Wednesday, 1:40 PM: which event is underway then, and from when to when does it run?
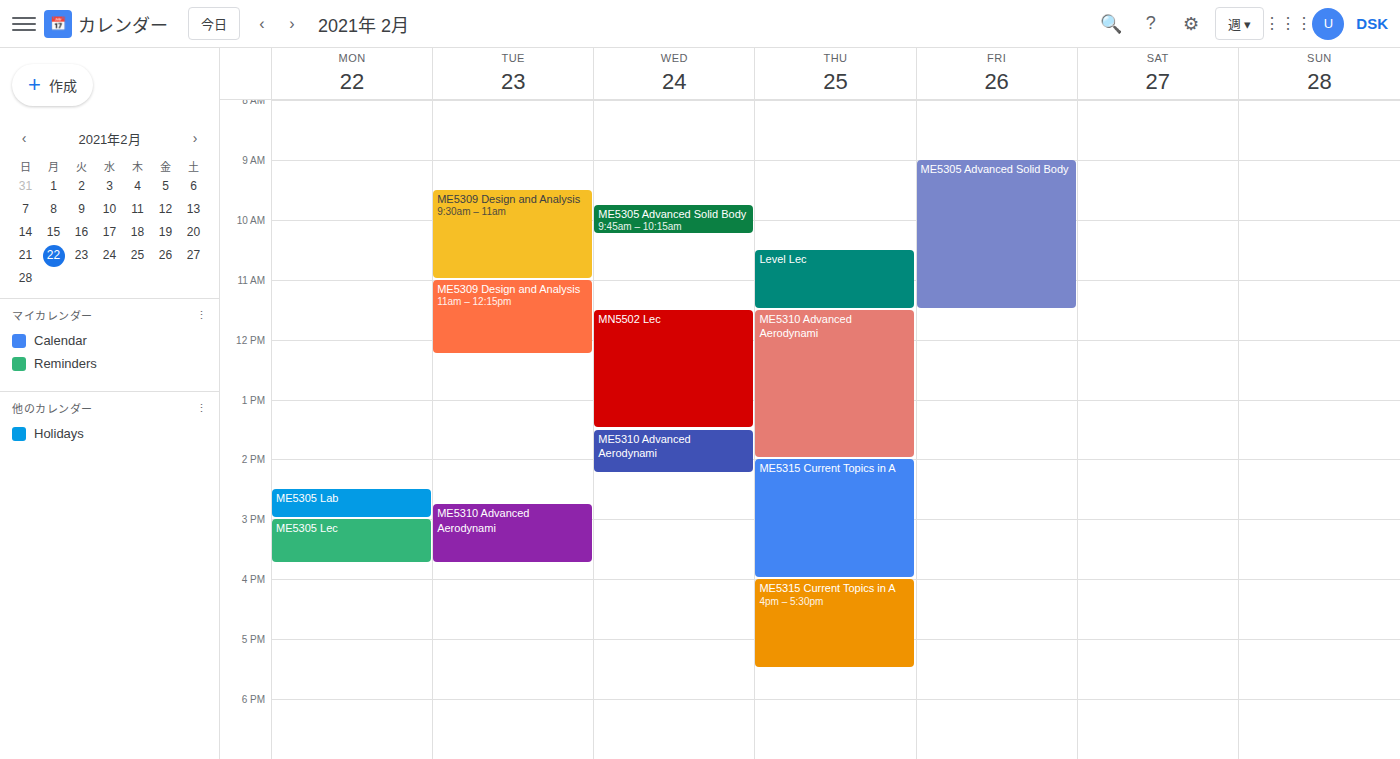
"ME5310 Advanced Aerodynami", 1:30 PM to 2:15 PM